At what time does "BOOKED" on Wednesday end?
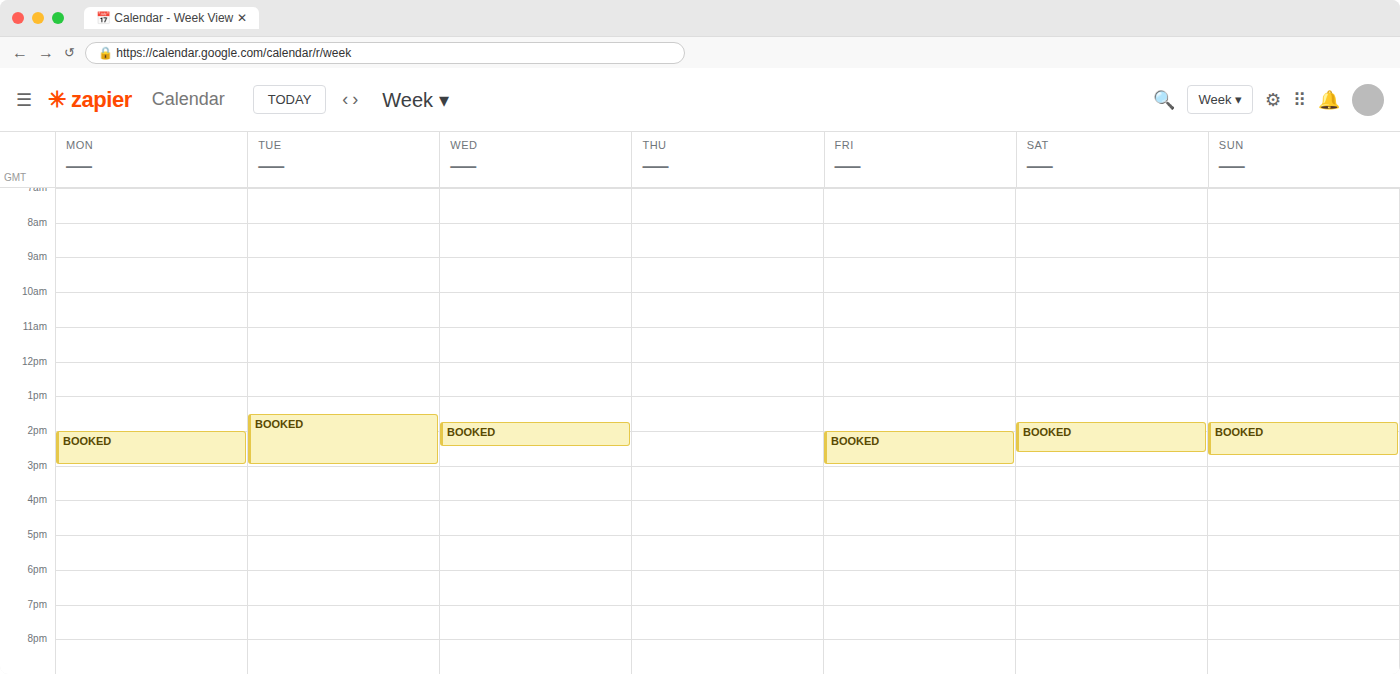
2:30 PM